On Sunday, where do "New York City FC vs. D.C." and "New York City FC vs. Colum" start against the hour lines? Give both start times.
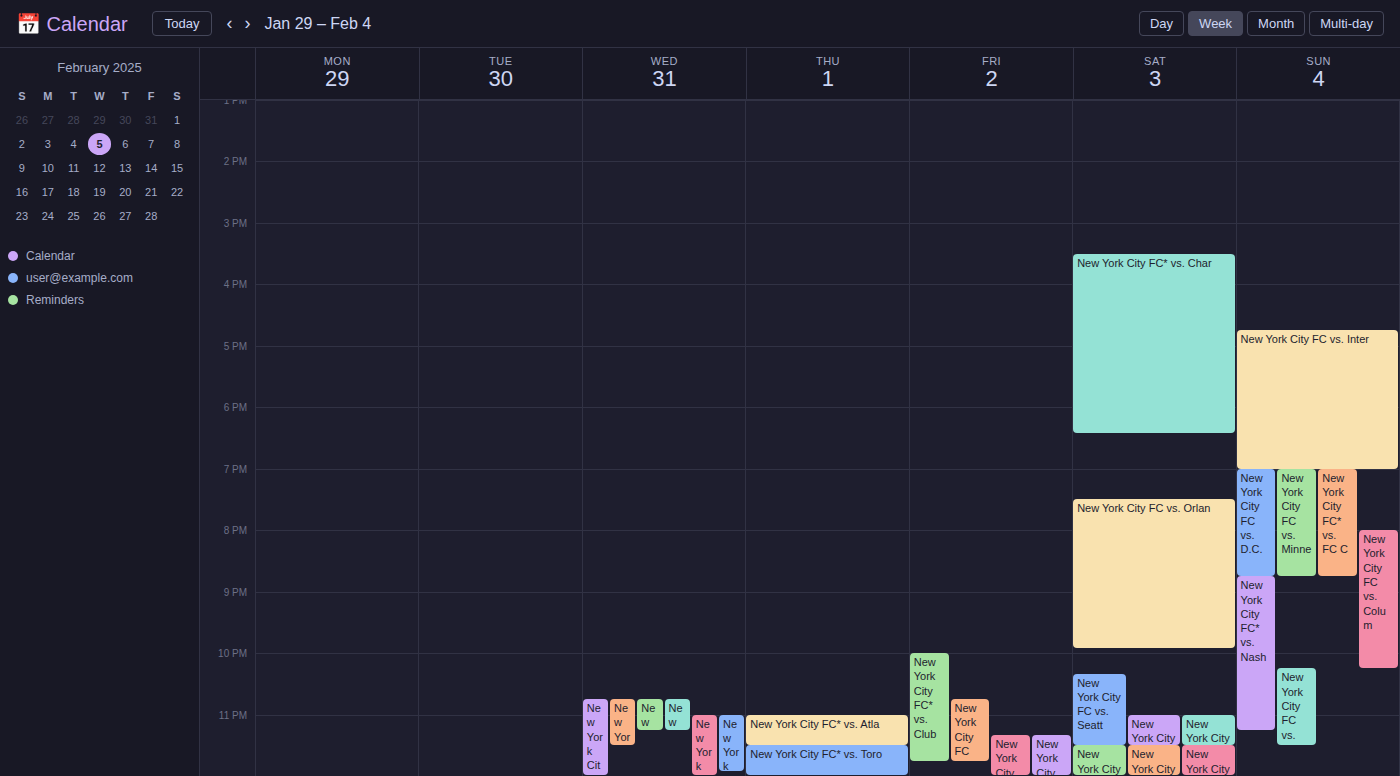
"New York City FC vs. D.C.": 7:00 PM, exactly on the 7 PM line. "New York City FC vs. Colum": 8:00 PM, exactly on the 8 PM line.